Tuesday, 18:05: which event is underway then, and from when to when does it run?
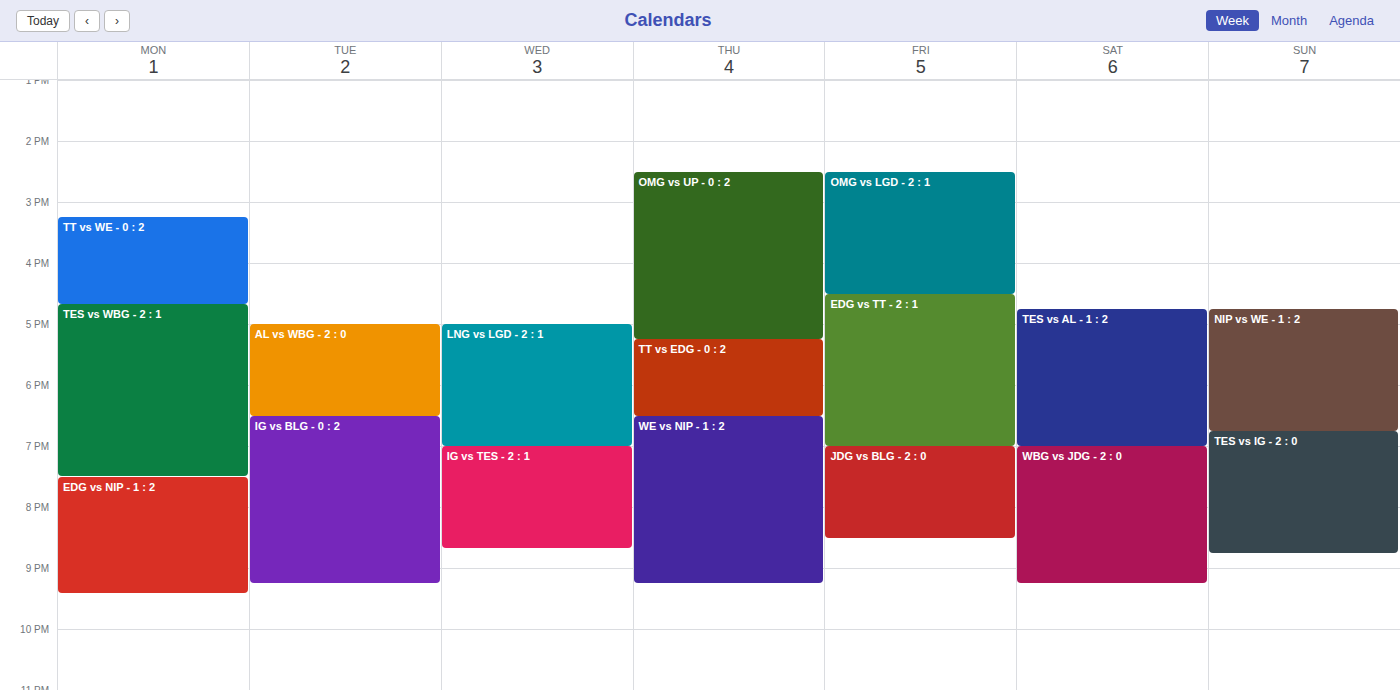
"AL vs WBG - 2 : 0", 17:00 to 18:30